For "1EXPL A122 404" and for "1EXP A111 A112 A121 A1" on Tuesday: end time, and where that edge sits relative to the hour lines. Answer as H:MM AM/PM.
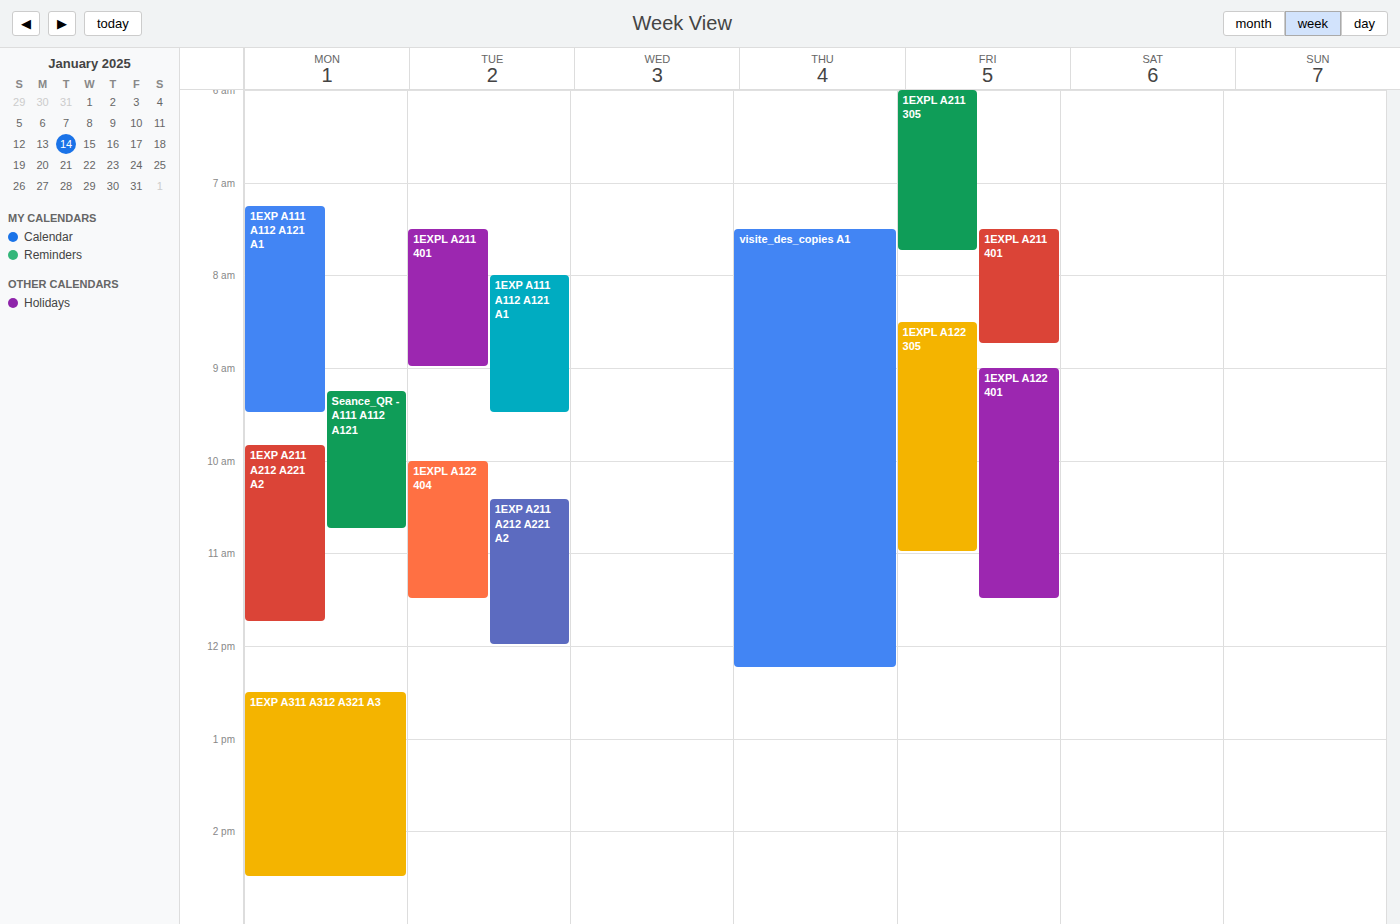
"1EXPL A122 404": 11:30 AM, halfway between the 11 AM and 12 PM lines. "1EXP A111 A112 A121 A1": 9:30 AM, halfway between the 9 AM and 10 AM lines.